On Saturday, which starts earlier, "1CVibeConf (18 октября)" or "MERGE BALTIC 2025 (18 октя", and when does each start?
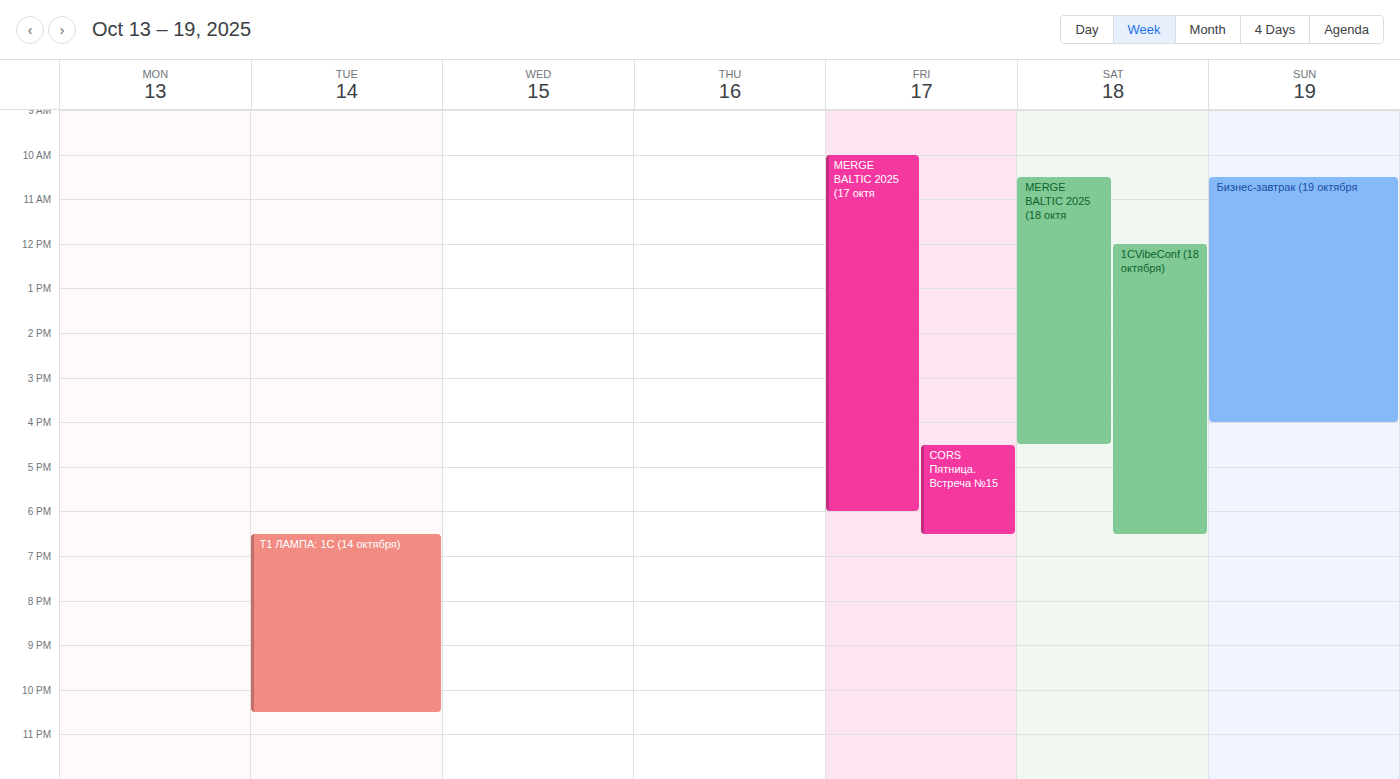
"MERGE BALTIC 2025 (18 октя" 10:30; "1CVibeConf (18 октября)" 12:00.